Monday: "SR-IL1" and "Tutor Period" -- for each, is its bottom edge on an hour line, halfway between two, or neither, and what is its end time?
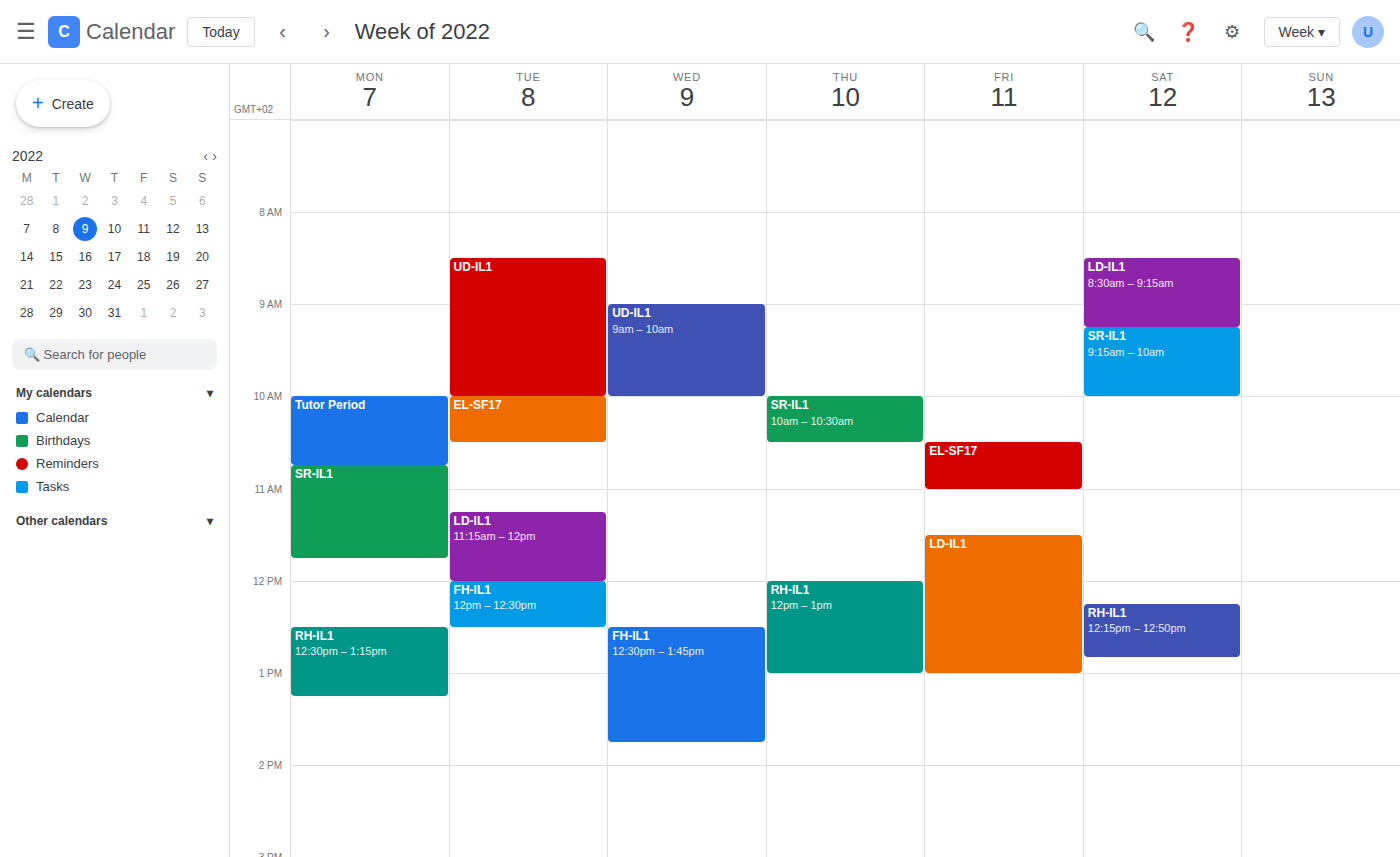
"SR-IL1": 11:45 AM, neither: three quarters of the way from the 11 AM line to the 12 PM line. "Tutor Period": 10:45 AM, neither: three quarters of the way from the 10 AM line to the 11 AM line.